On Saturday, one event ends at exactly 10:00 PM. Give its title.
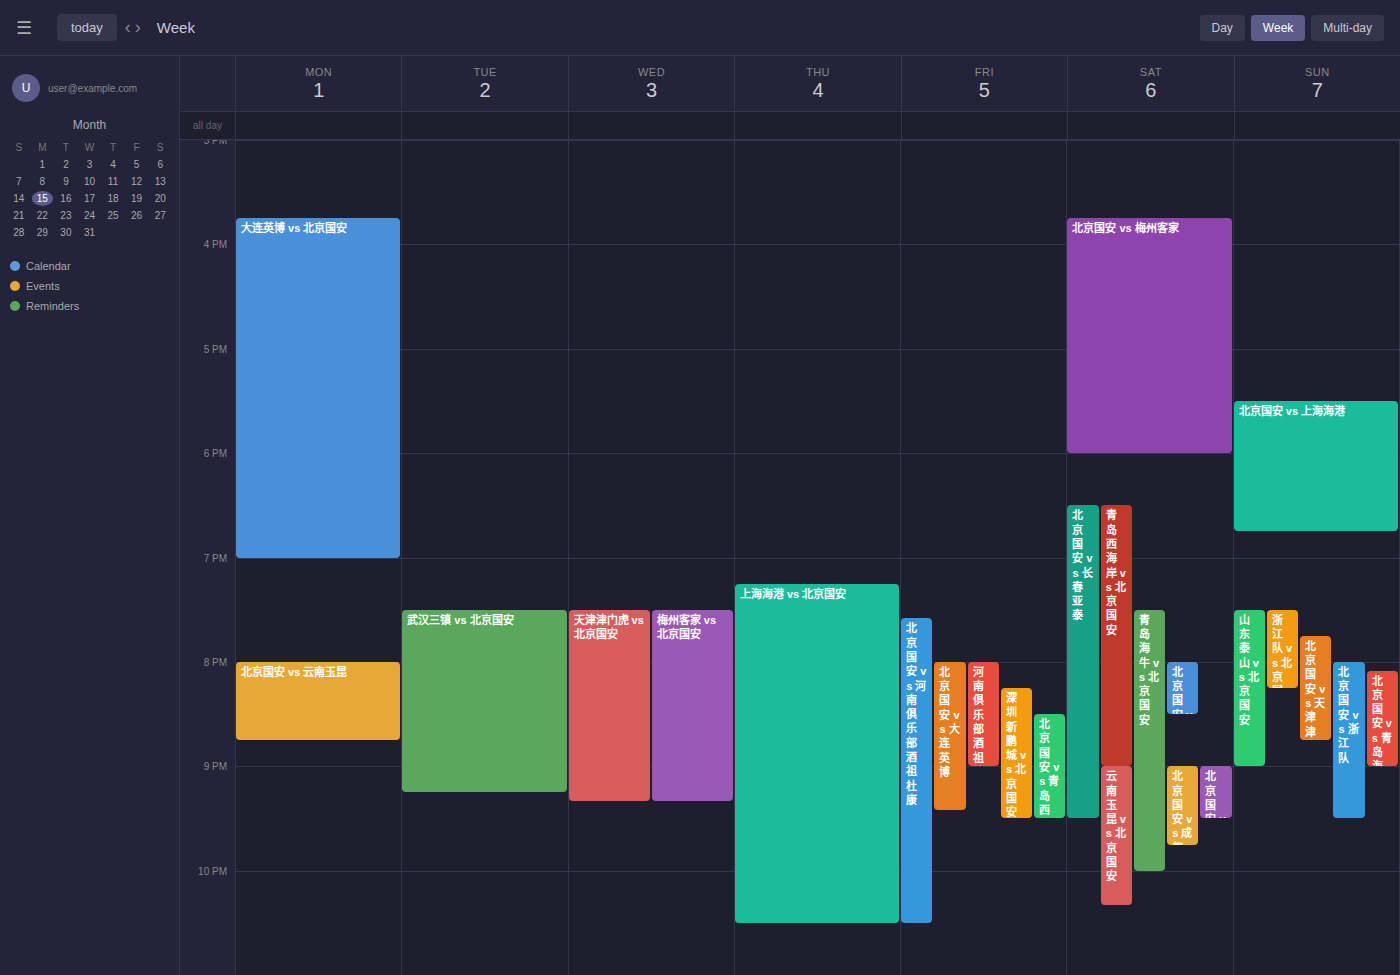
"青岛海牛 vs 北京国安"